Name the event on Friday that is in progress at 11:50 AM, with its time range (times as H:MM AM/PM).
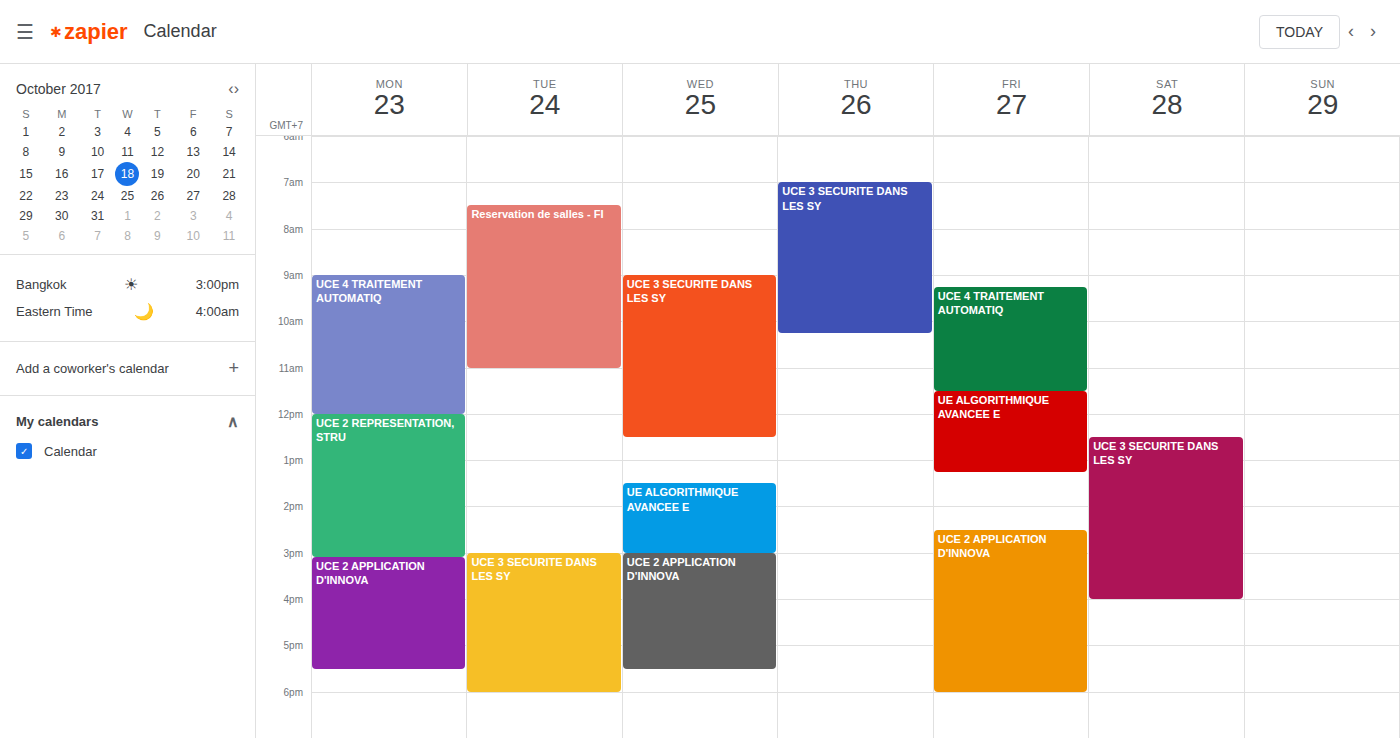
"UE ALGORITHMIQUE AVANCEE E", 11:30 AM to 1:15 PM